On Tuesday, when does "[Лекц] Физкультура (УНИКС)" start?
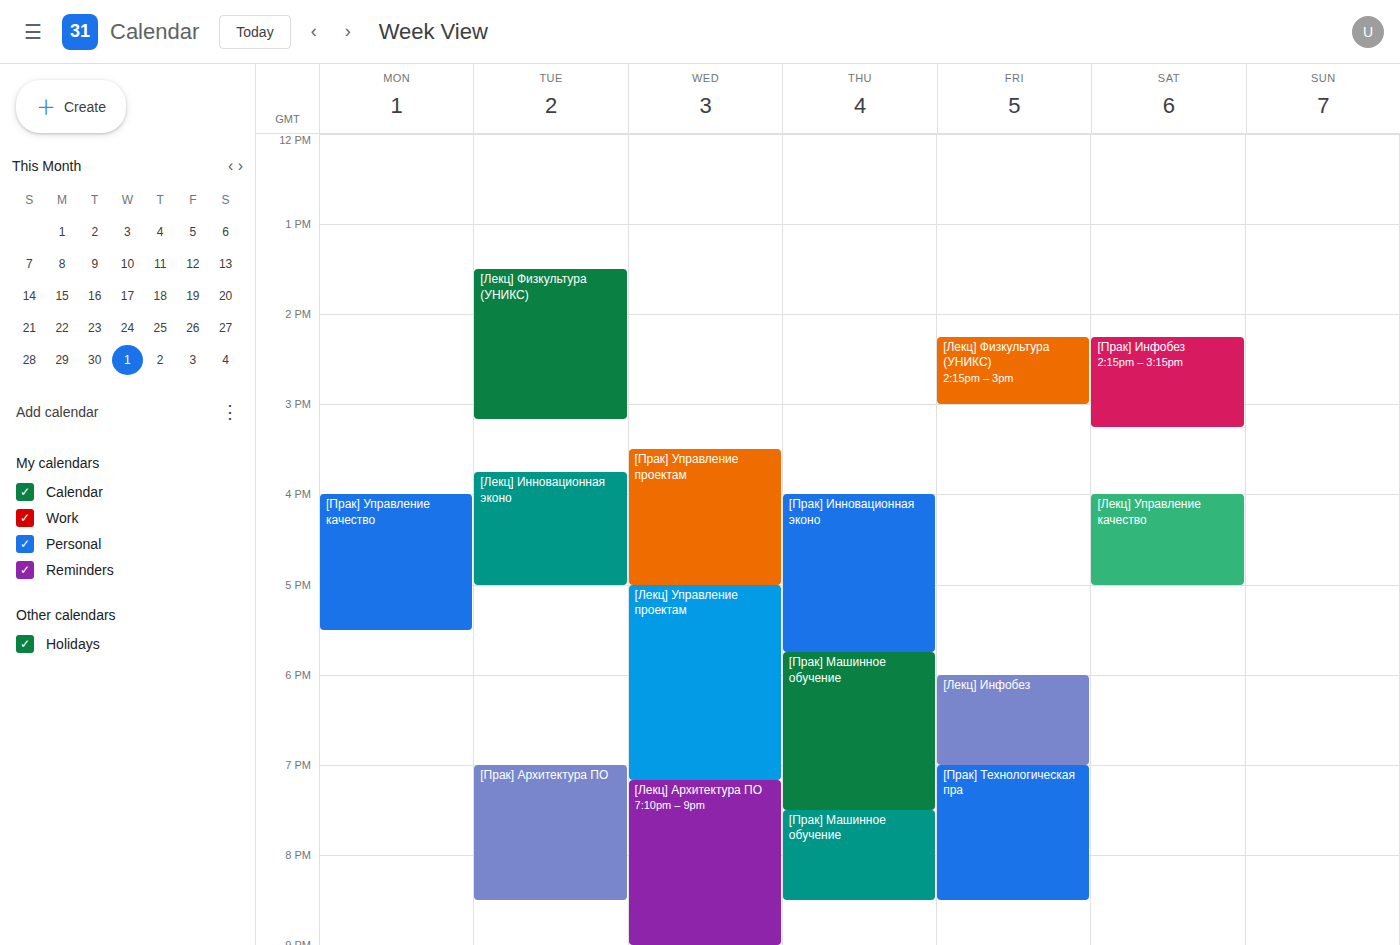
1:30 PM